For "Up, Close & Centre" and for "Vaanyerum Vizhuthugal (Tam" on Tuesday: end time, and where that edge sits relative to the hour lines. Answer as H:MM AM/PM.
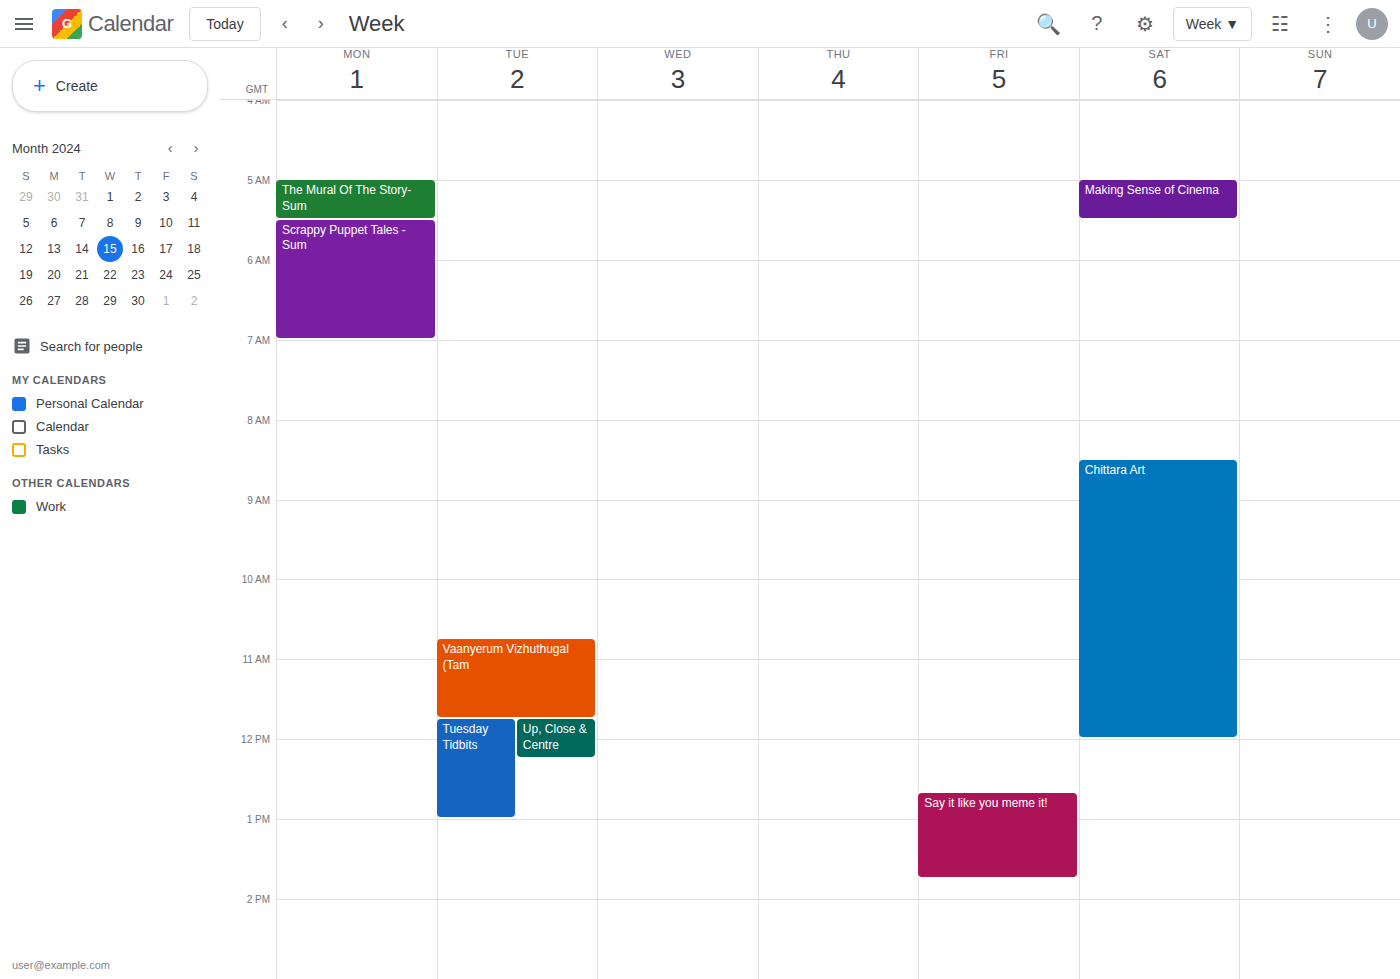
"Up, Close & Centre": 12:15 PM, neither: a quarter of the way from the 12 PM line to the 1 PM line. "Vaanyerum Vizhuthugal (Tam": 11:45 AM, neither: three quarters of the way from the 11 AM line to the 12 PM line.